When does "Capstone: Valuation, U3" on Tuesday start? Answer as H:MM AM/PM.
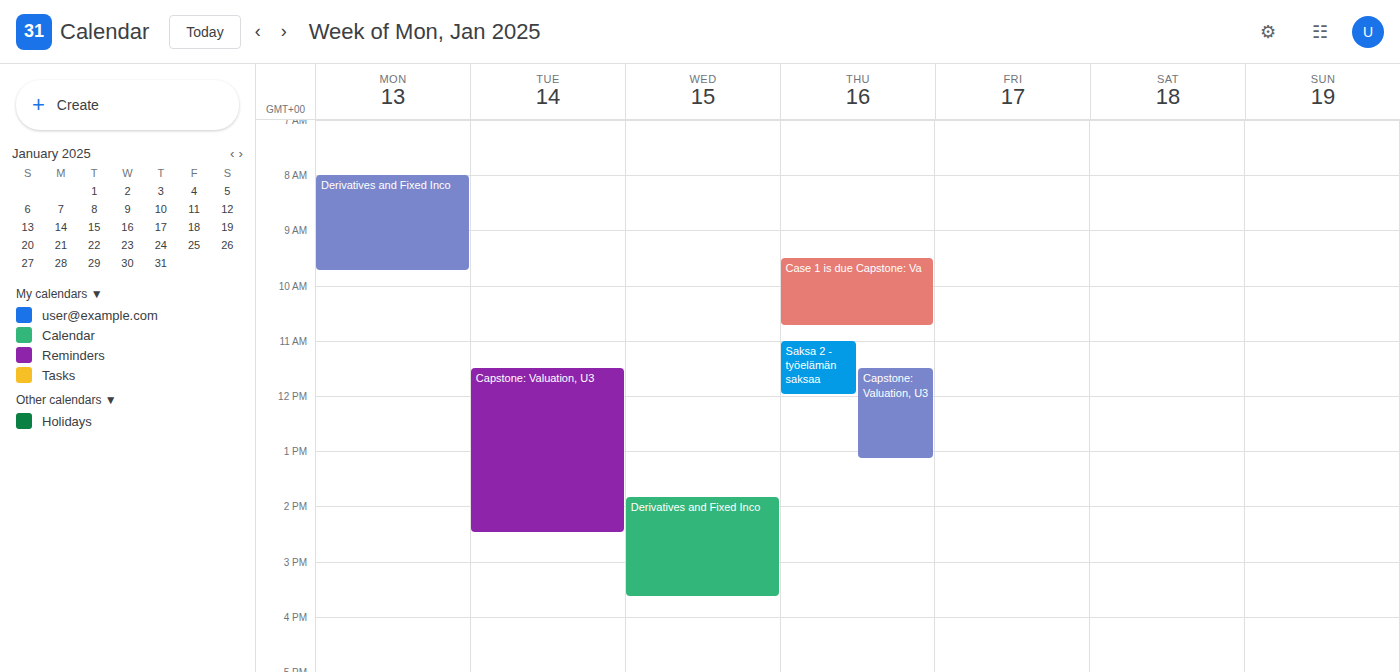
11:30 AM